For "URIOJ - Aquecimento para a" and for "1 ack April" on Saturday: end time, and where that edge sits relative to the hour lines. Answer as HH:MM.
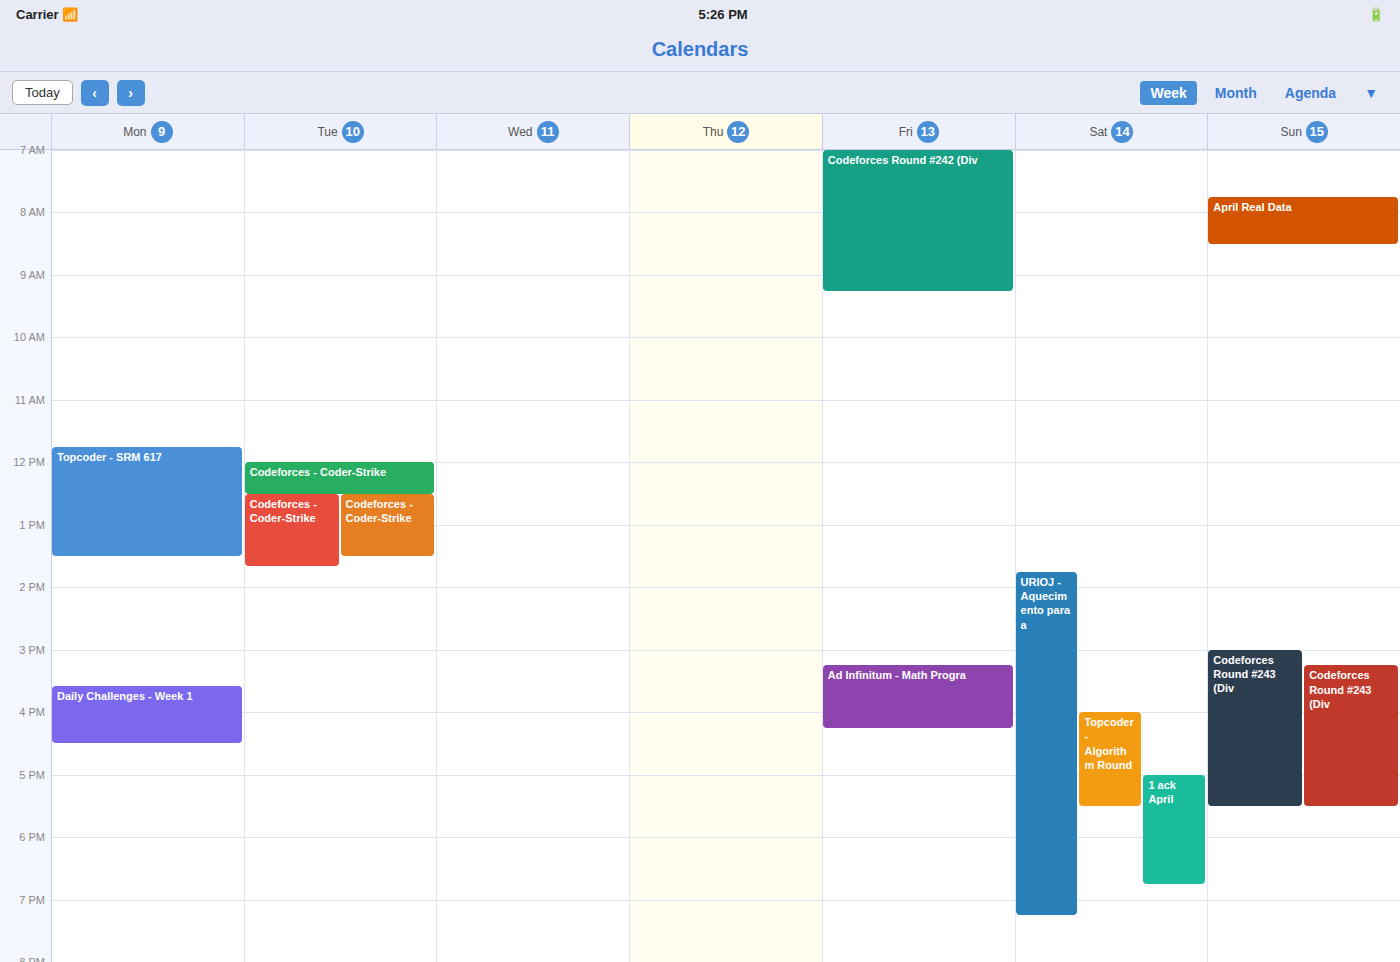
"URIOJ - Aquecimento para a": 19:15, neither: a quarter of the way from the 19:00 line to the 20:00 line. "1 ack April": 18:45, neither: three quarters of the way from the 18:00 line to the 19:00 line.